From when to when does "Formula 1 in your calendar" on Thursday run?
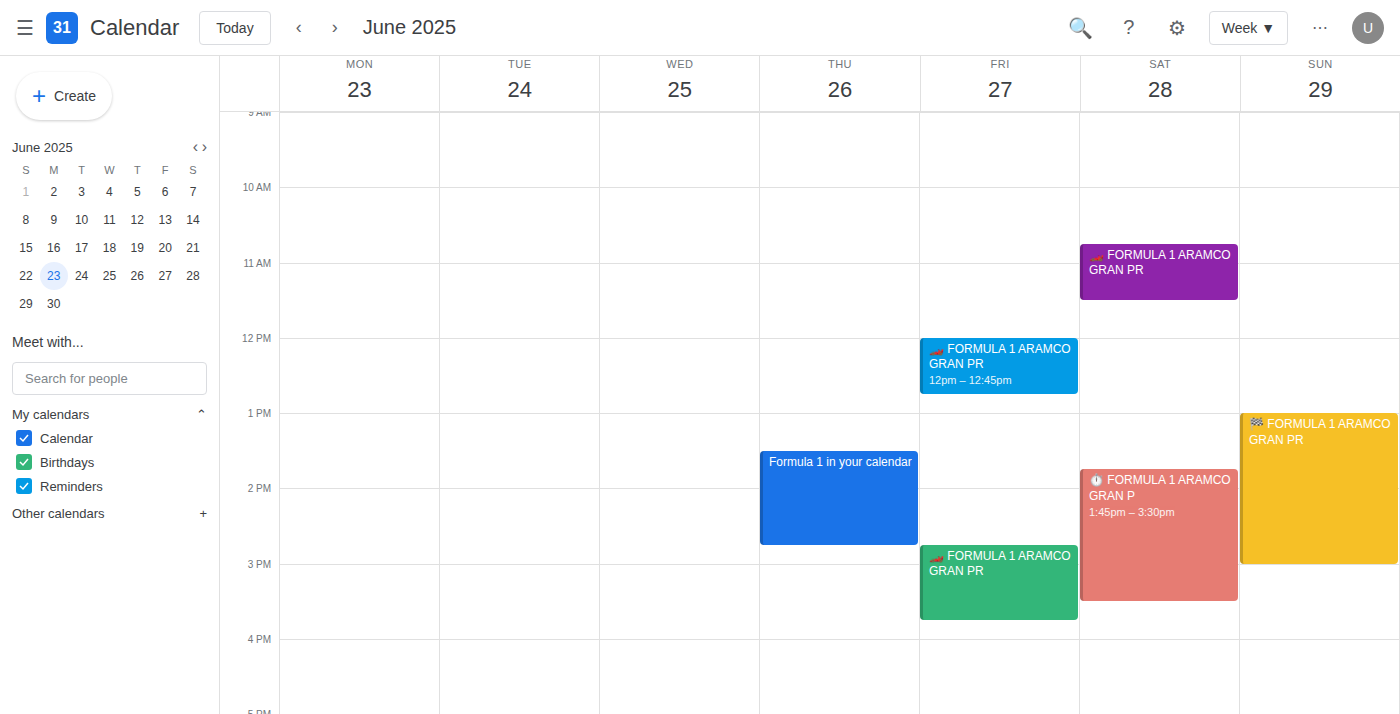
13:30 to 14:45